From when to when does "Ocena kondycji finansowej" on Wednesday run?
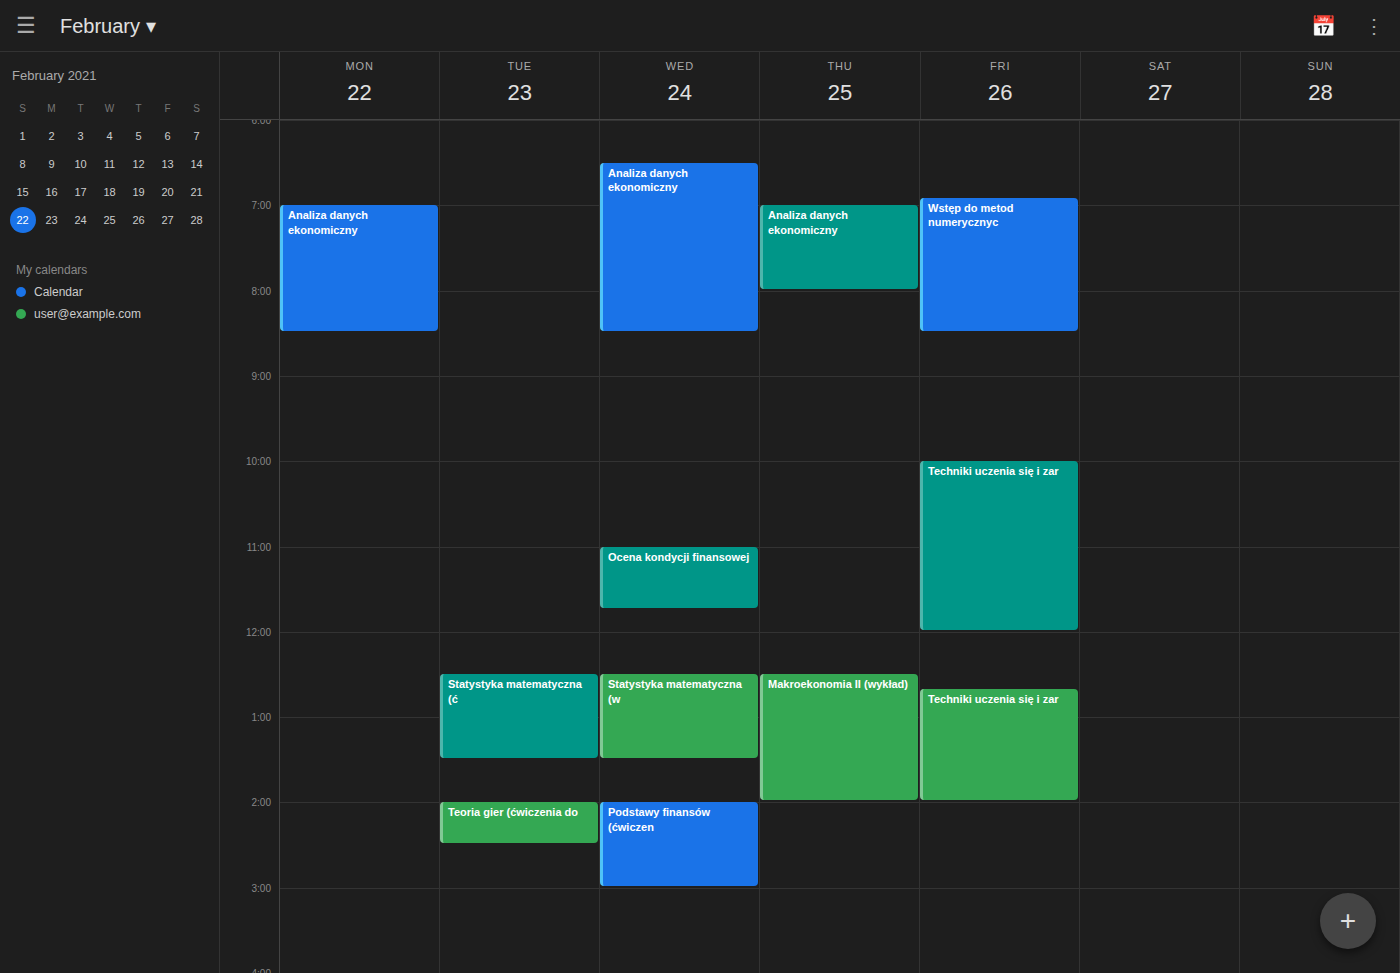
11:00 AM to 11:45 AM